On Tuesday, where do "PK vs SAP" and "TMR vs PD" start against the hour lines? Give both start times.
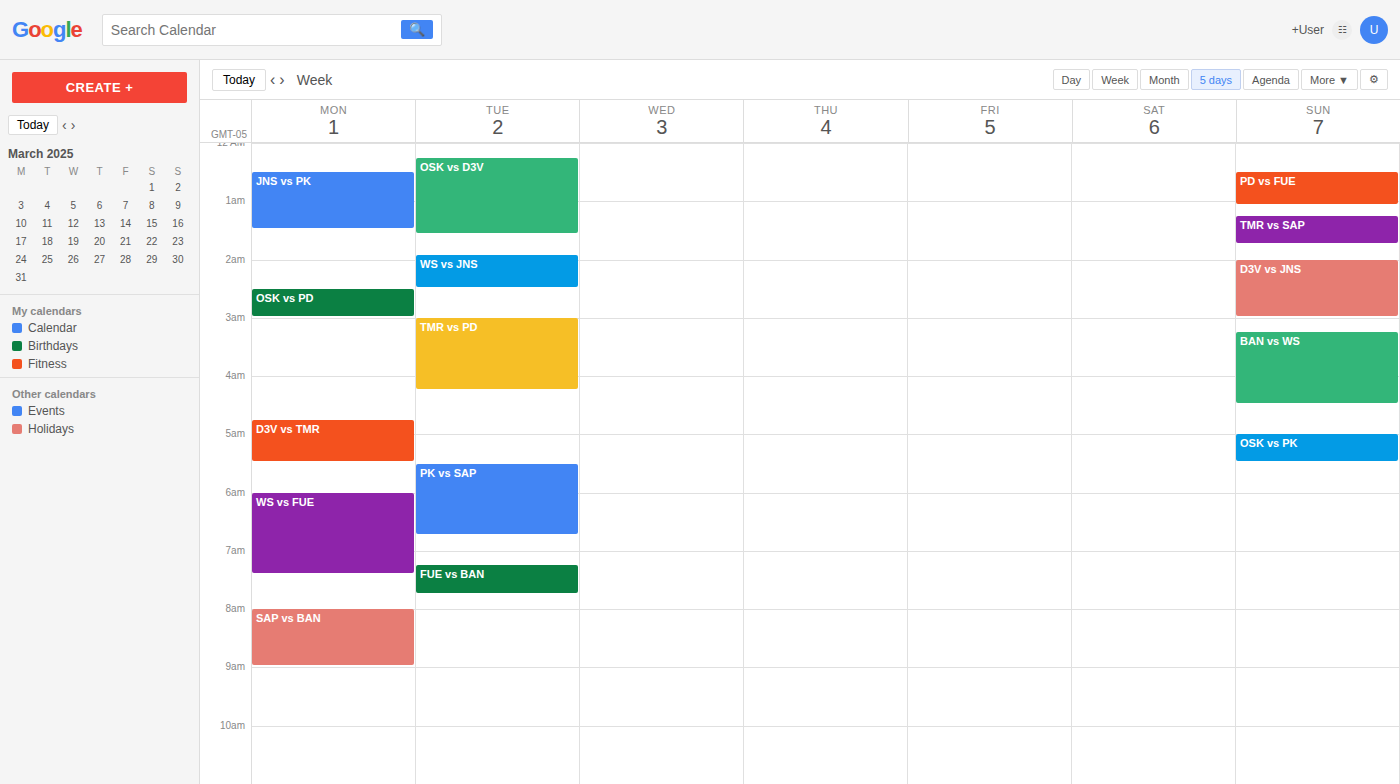
"PK vs SAP": 5:30 AM, halfway between the 5 AM and 6 AM lines. "TMR vs PD": 3:00 AM, exactly on the 3 AM line.